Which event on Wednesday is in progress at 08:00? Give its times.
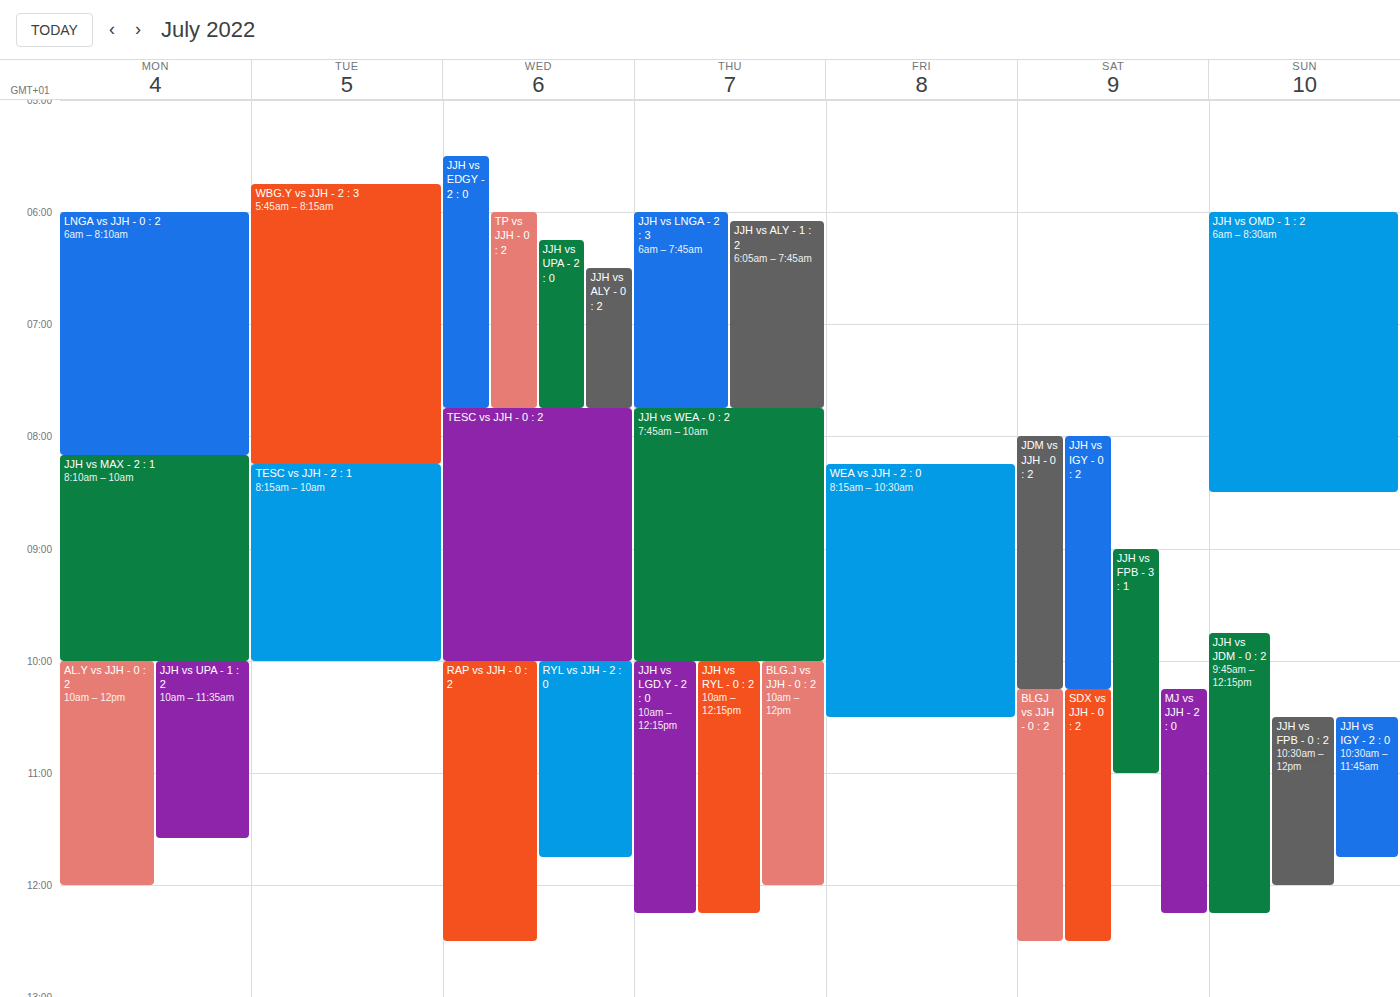
"TESC vs JJH - 0 : 2", 07:45 to 10:00